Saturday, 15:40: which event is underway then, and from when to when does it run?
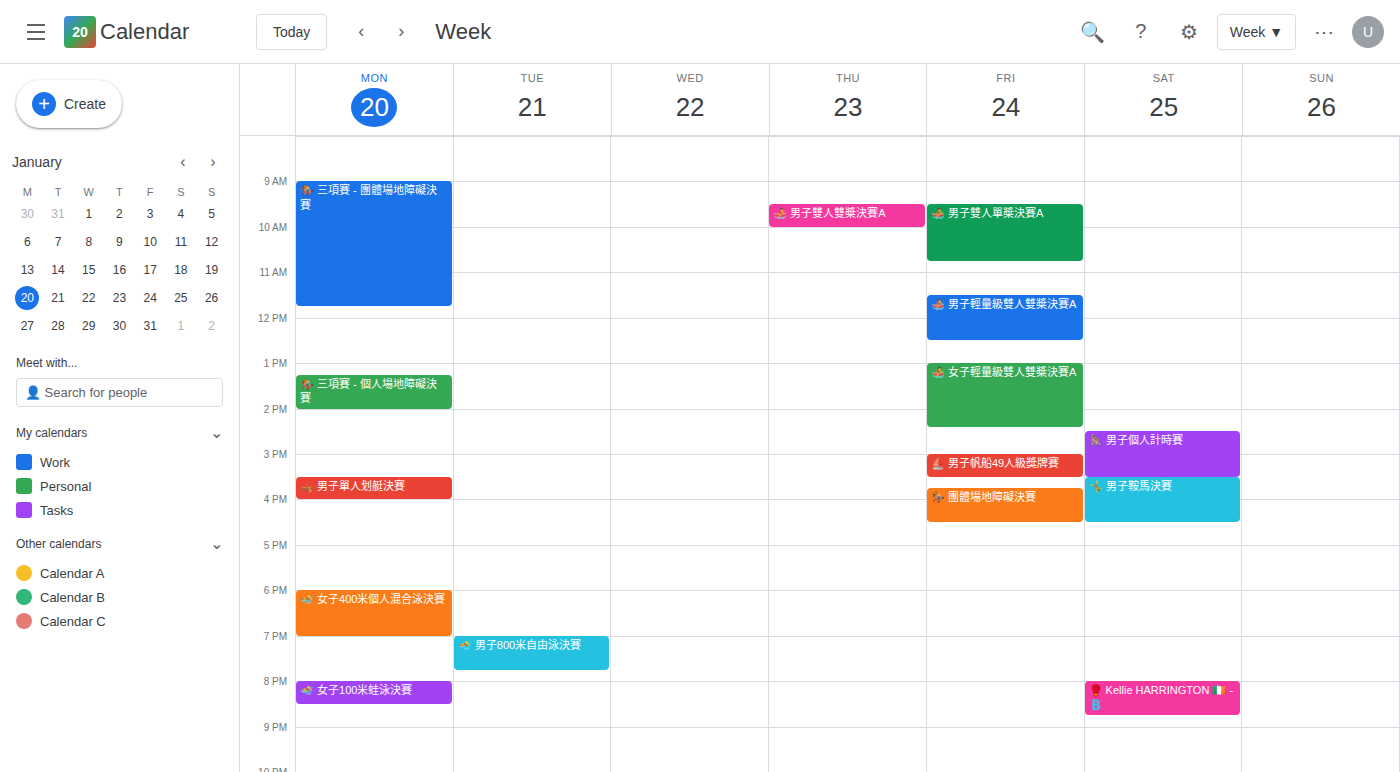
"🤸 男子鞍馬決賽", 15:30 to 16:30